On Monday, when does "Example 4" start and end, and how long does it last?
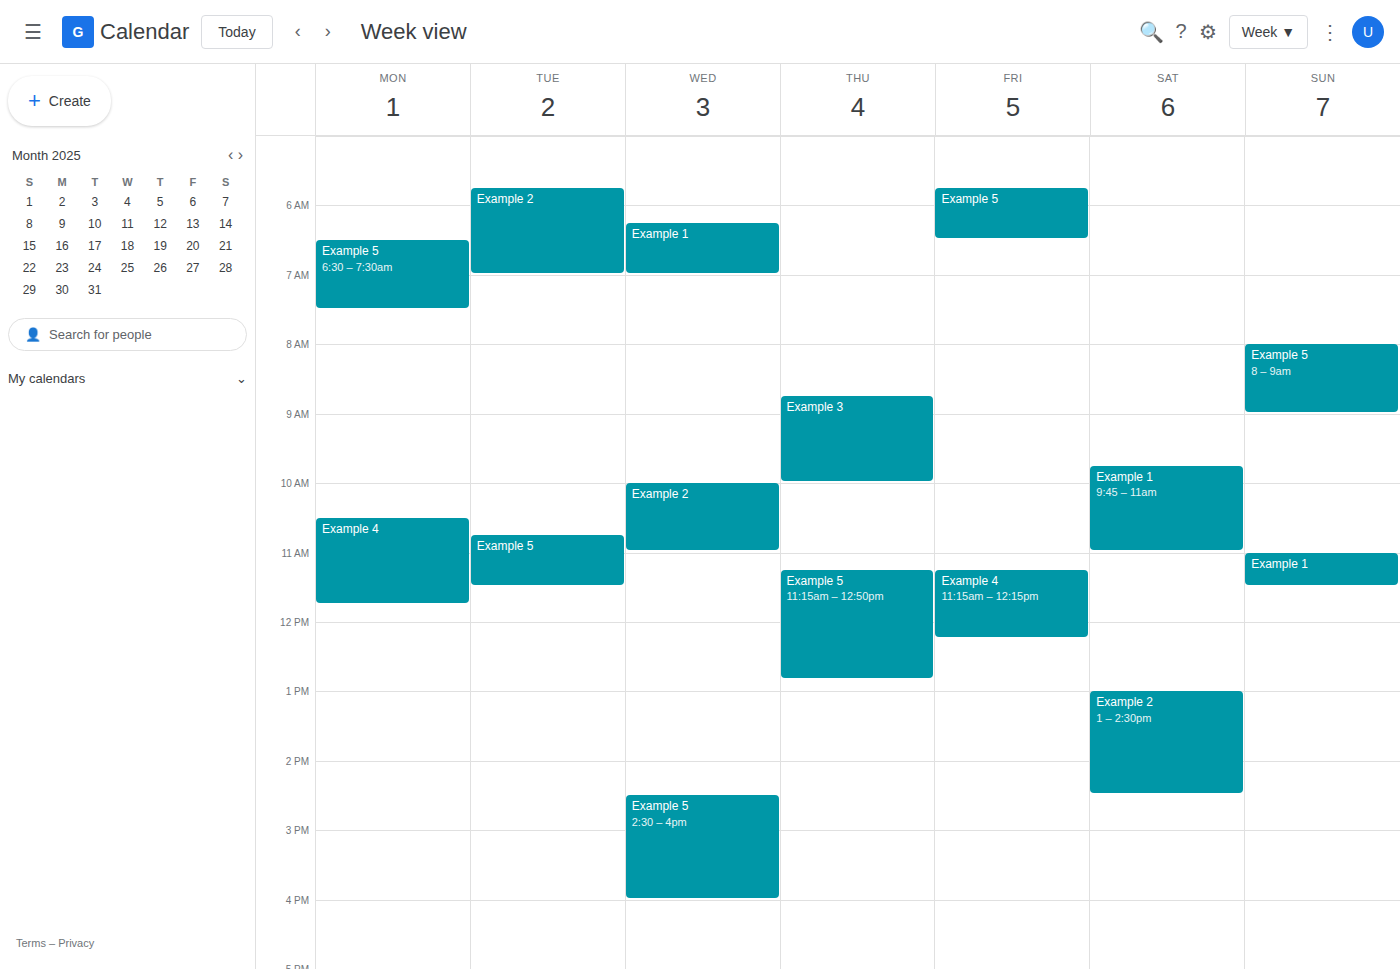
10:30 AM to 11:45 AM, 1 hour 15 minutes